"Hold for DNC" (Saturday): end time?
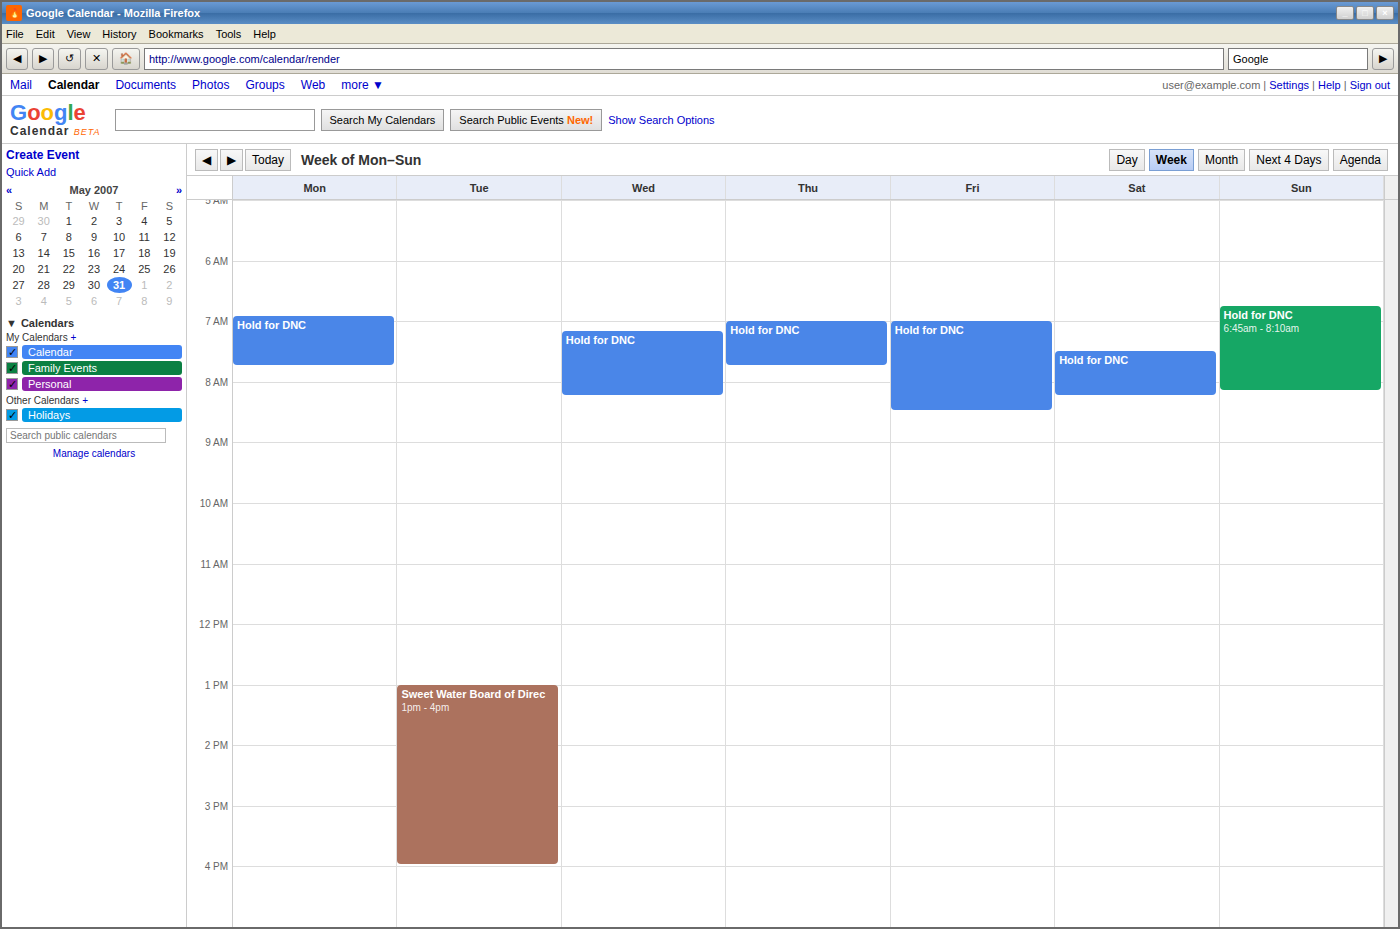
8:15 AM